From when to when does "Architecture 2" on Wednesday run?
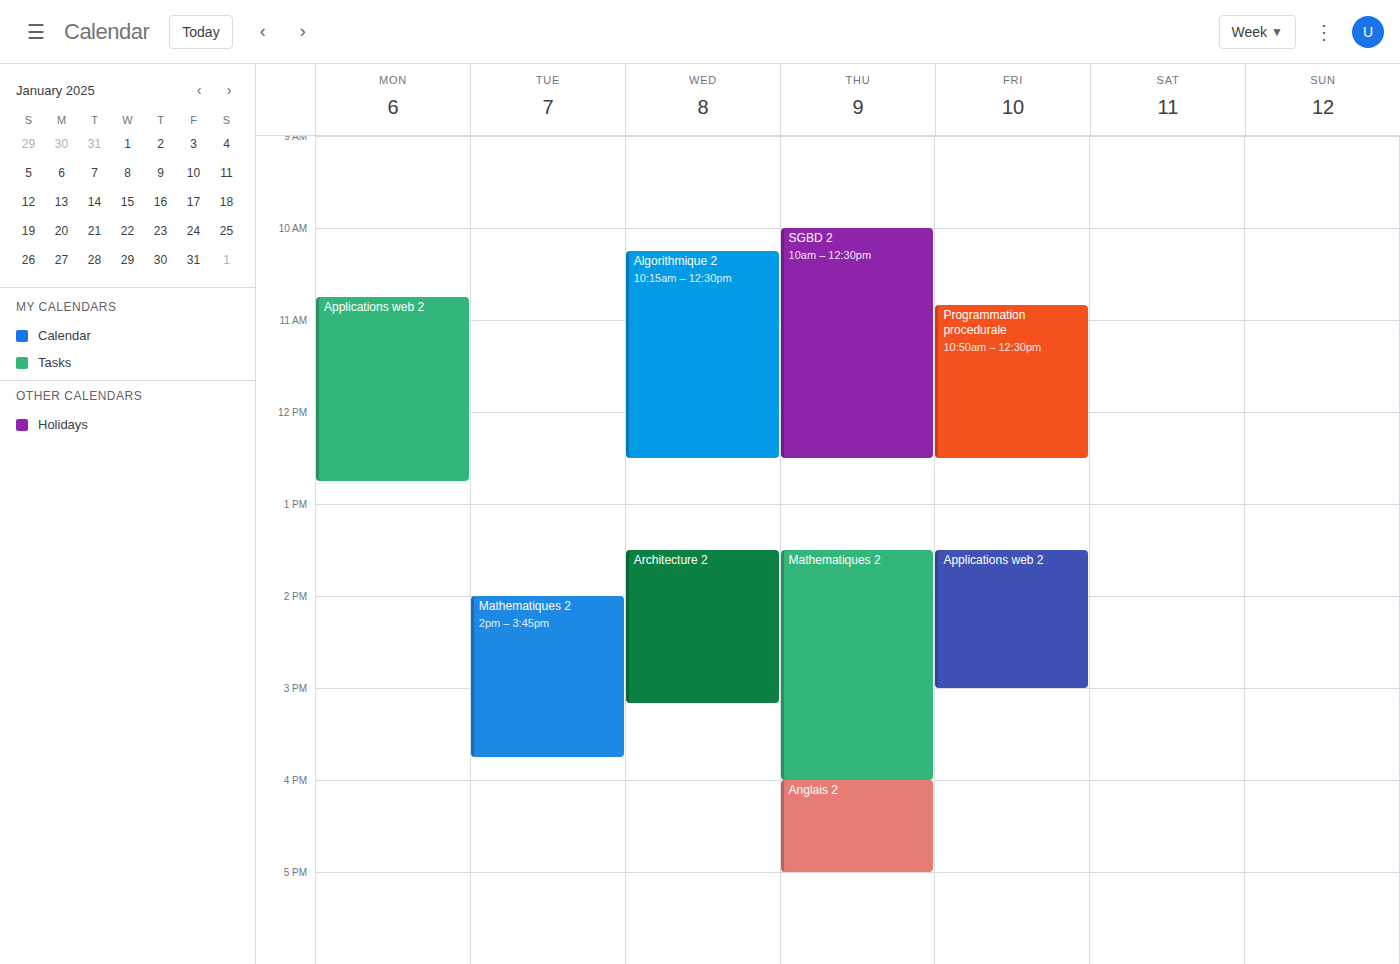
1:30 PM to 3:10 PM